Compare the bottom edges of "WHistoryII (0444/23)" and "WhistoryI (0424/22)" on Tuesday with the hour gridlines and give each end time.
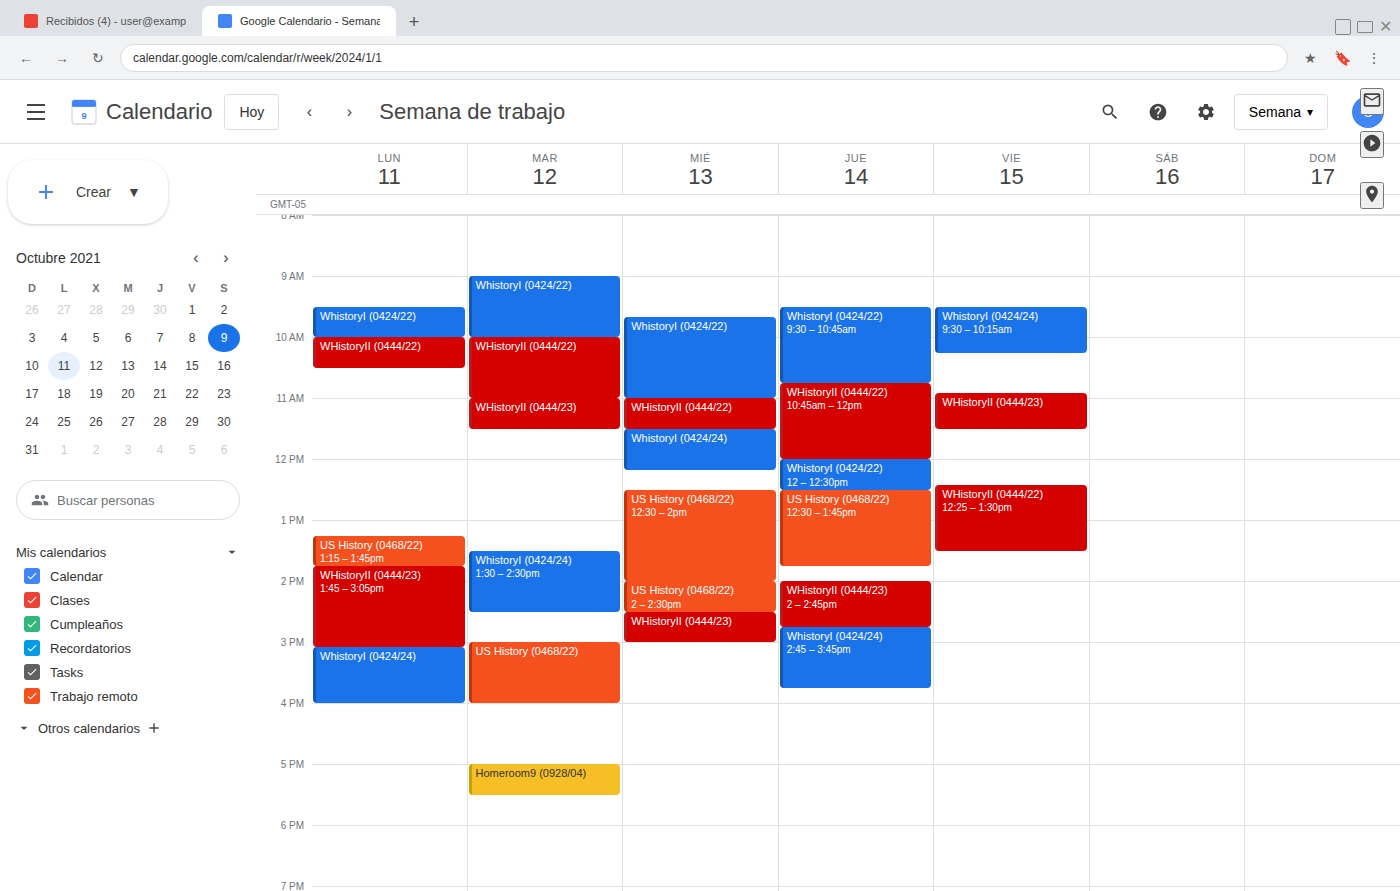
"WHistoryII (0444/23)": 11:30 AM, halfway between the 11 AM and 12 PM lines. "WhistoryI (0424/22)": 10:00 AM, exactly on the 10 AM line.